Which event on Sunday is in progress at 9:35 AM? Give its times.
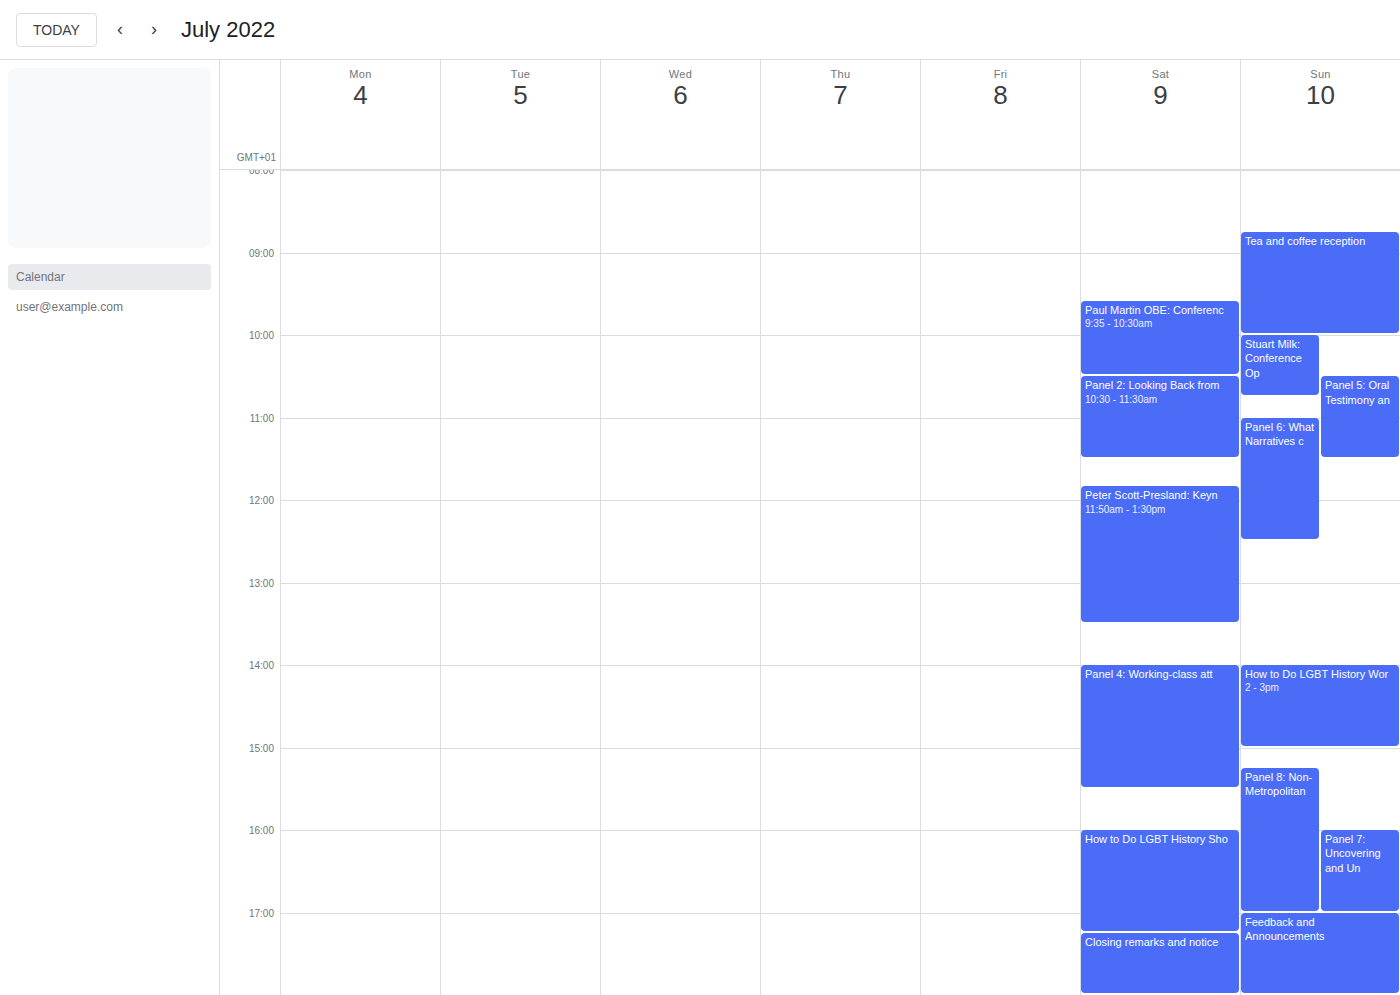
"Tea and coffee reception", 8:45 AM to 10:00 AM